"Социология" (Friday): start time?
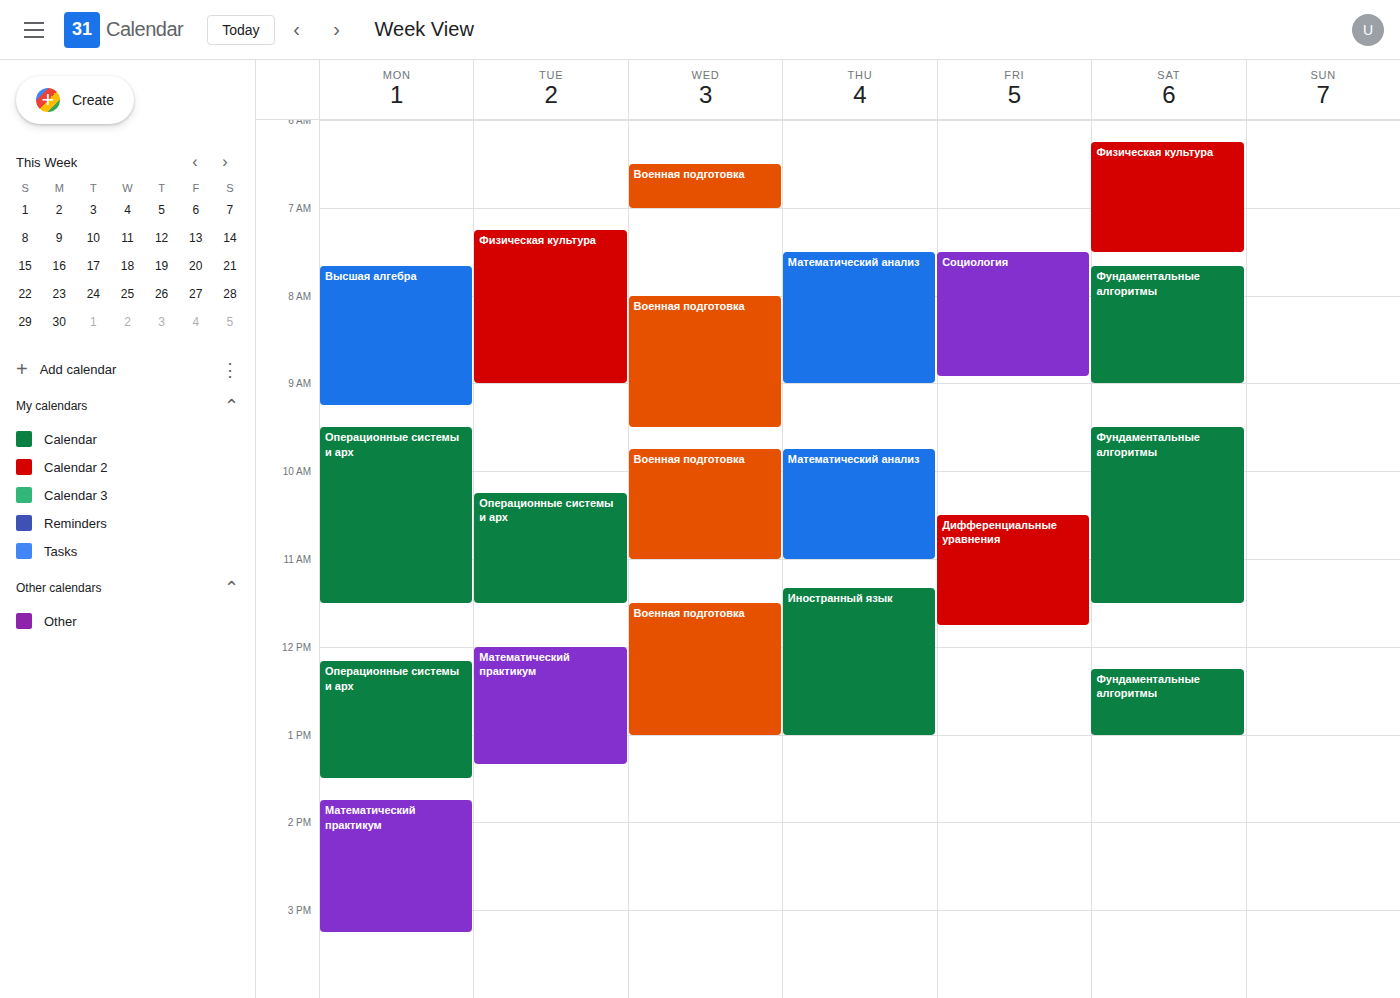
7:30 AM